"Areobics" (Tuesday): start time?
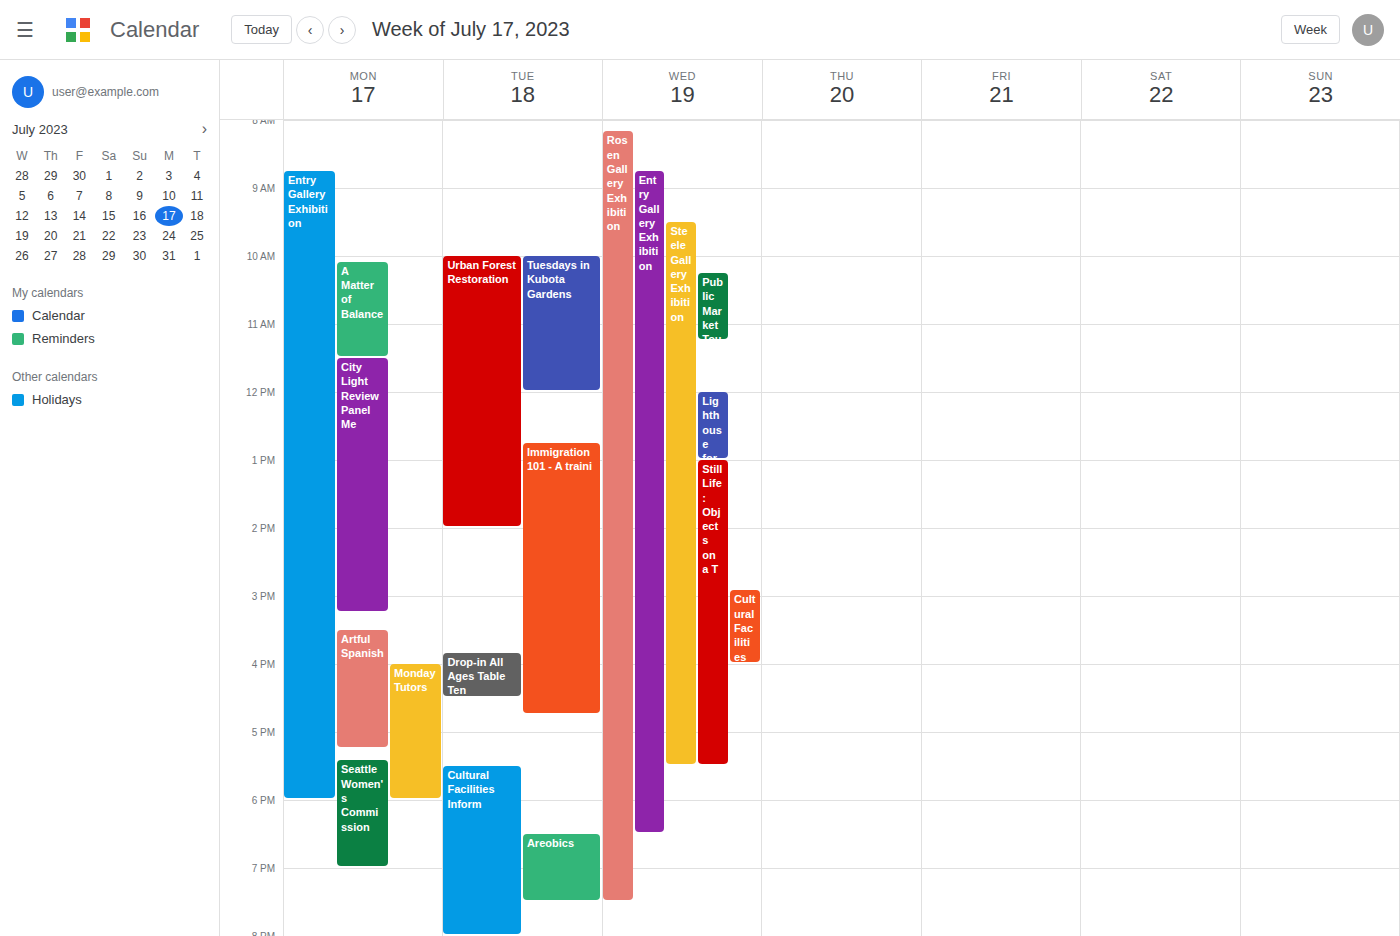
6:30 PM